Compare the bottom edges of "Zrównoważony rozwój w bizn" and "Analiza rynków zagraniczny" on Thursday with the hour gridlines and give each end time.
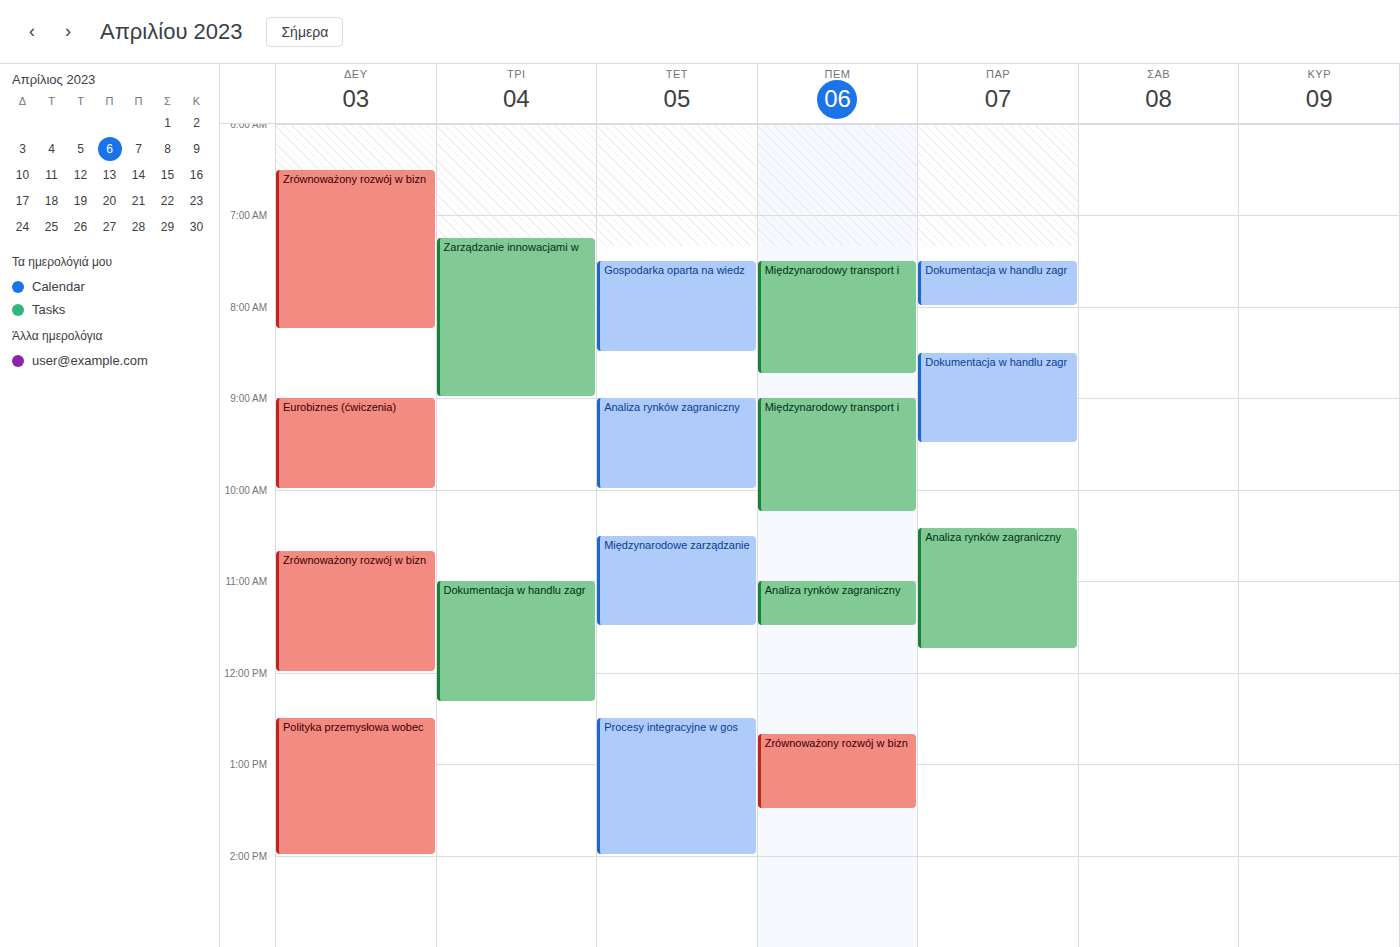
"Zrównoważony rozwój w bizn": 13:30, halfway between the 13:00 and 14:00 lines. "Analiza rynków zagraniczny": 11:30, halfway between the 11:00 and 12:00 lines.